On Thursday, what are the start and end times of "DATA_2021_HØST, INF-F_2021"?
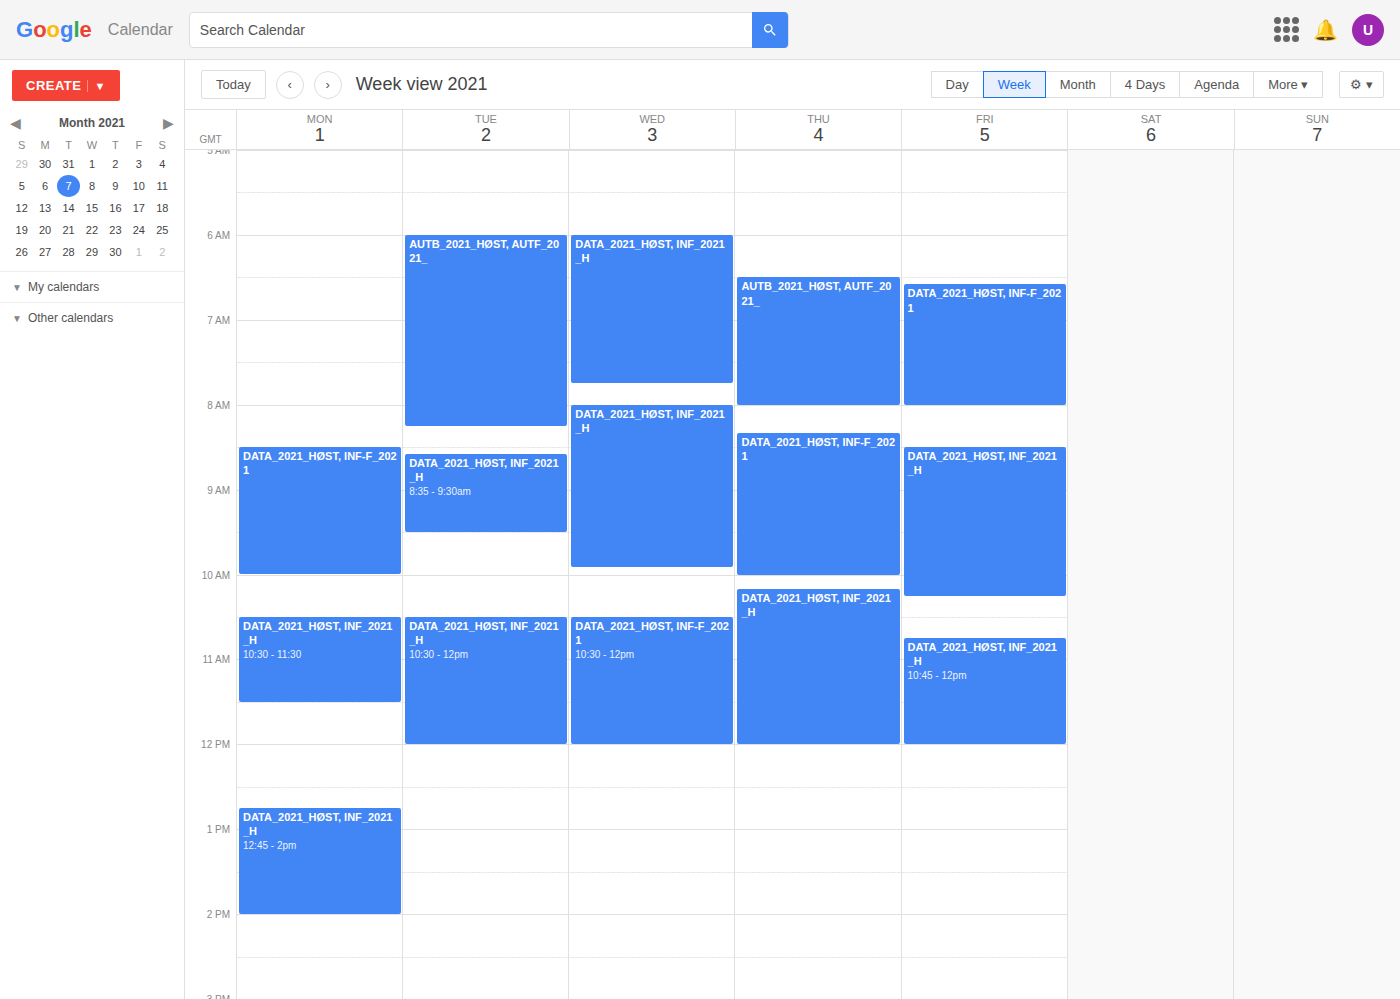
8:20 AM to 10:00 AM